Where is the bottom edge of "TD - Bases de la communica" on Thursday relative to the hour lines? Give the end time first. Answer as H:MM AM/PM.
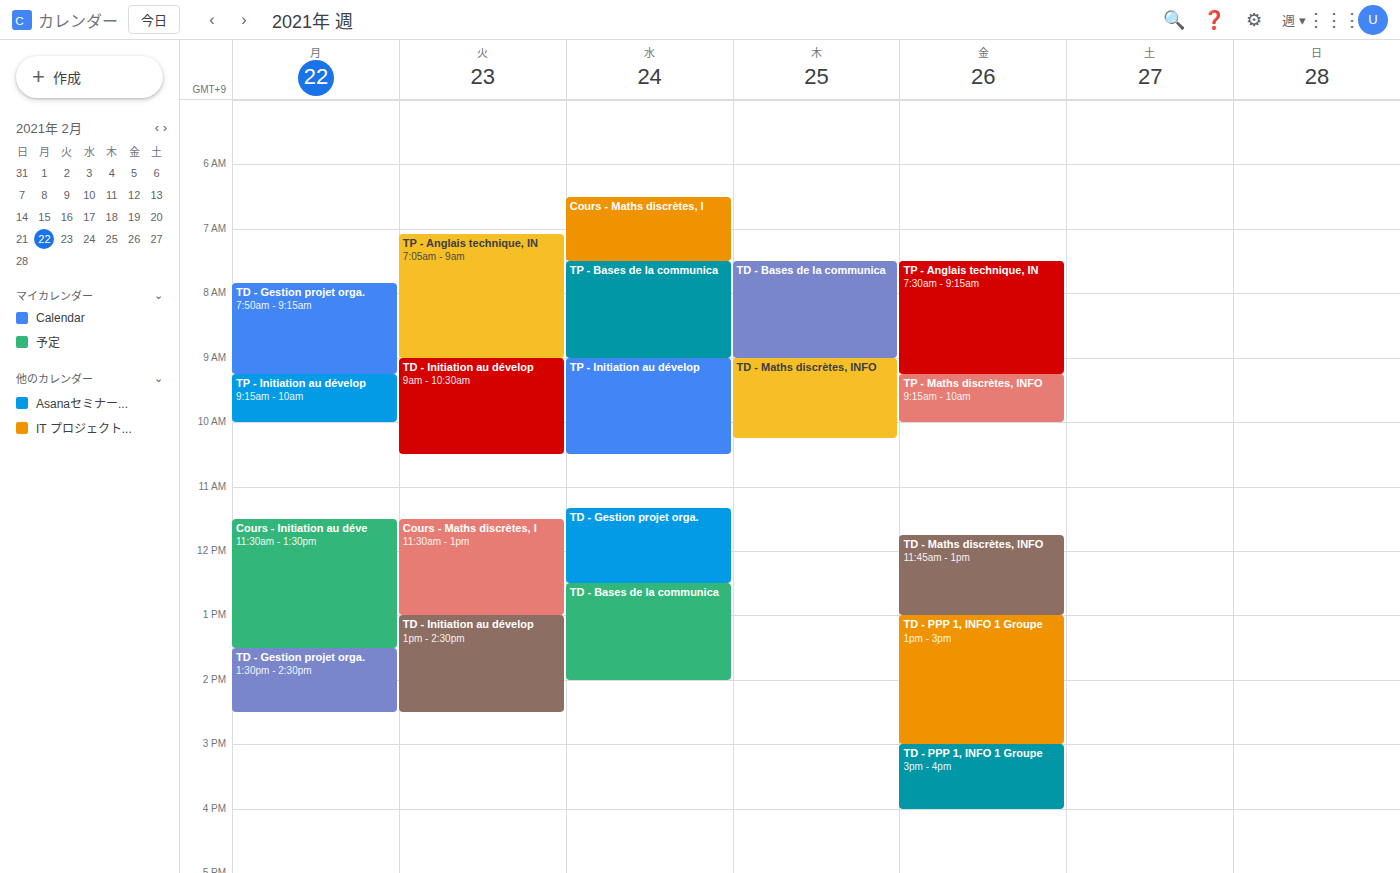
9:00 AM -- exactly on the 9 AM line.